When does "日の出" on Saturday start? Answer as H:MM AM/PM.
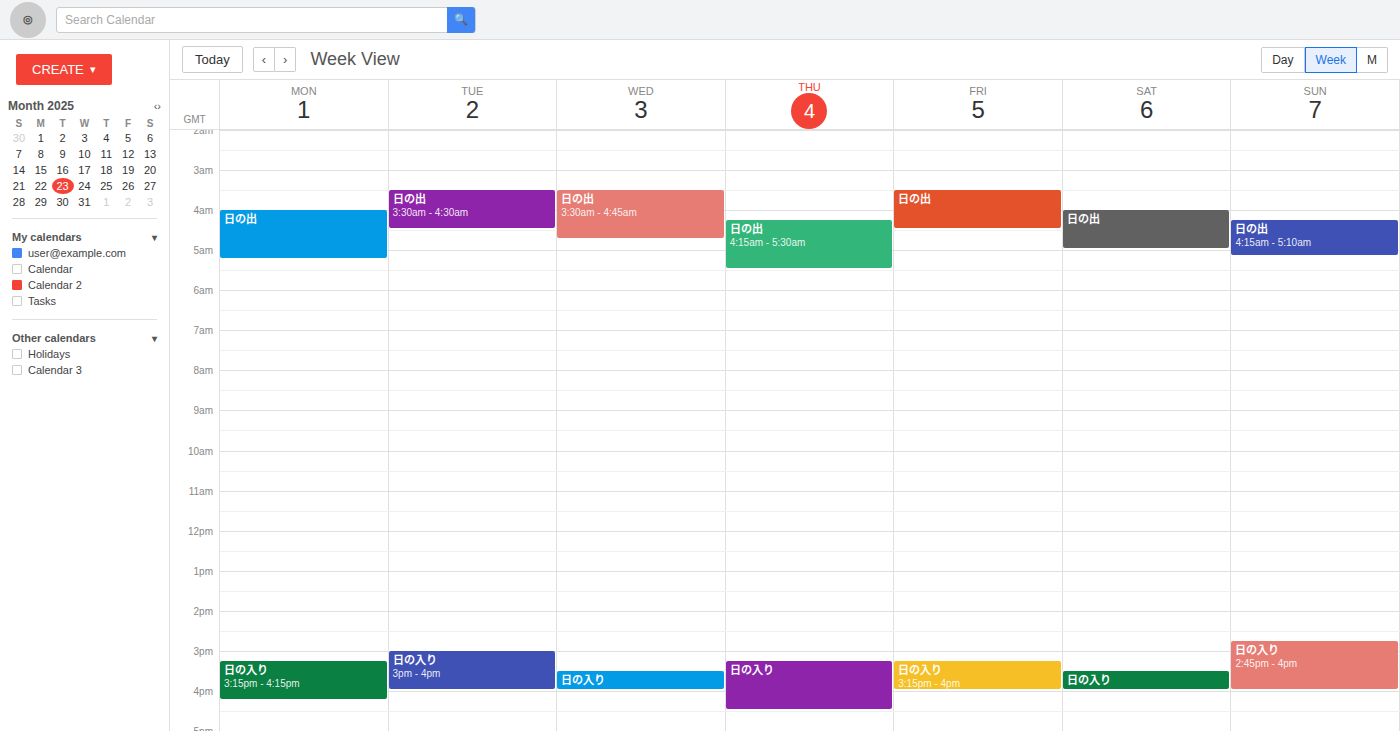
4:00 AM